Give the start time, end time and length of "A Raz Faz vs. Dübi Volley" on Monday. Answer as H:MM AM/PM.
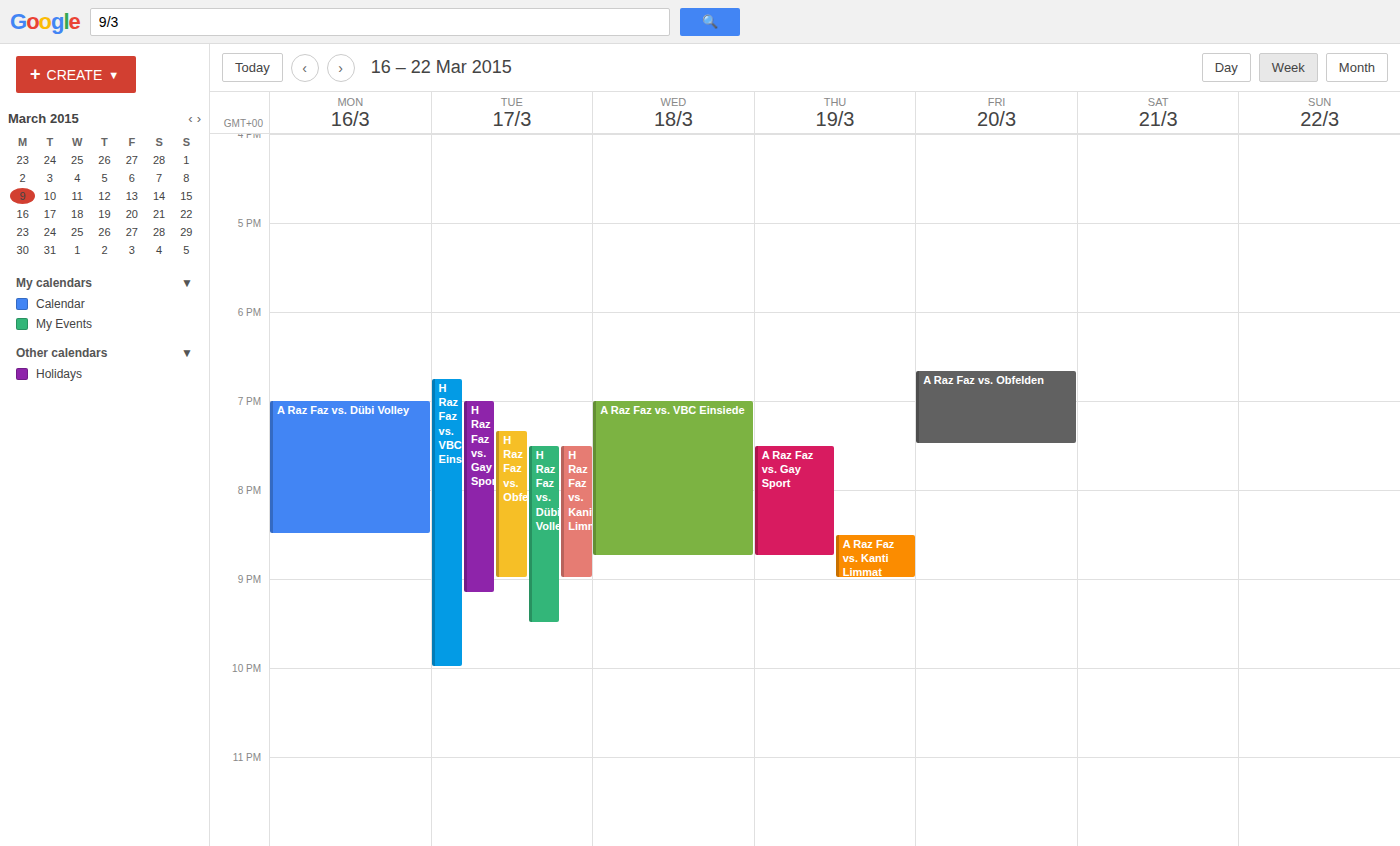
7:00 PM to 8:30 PM, 1 hour 30 minutes